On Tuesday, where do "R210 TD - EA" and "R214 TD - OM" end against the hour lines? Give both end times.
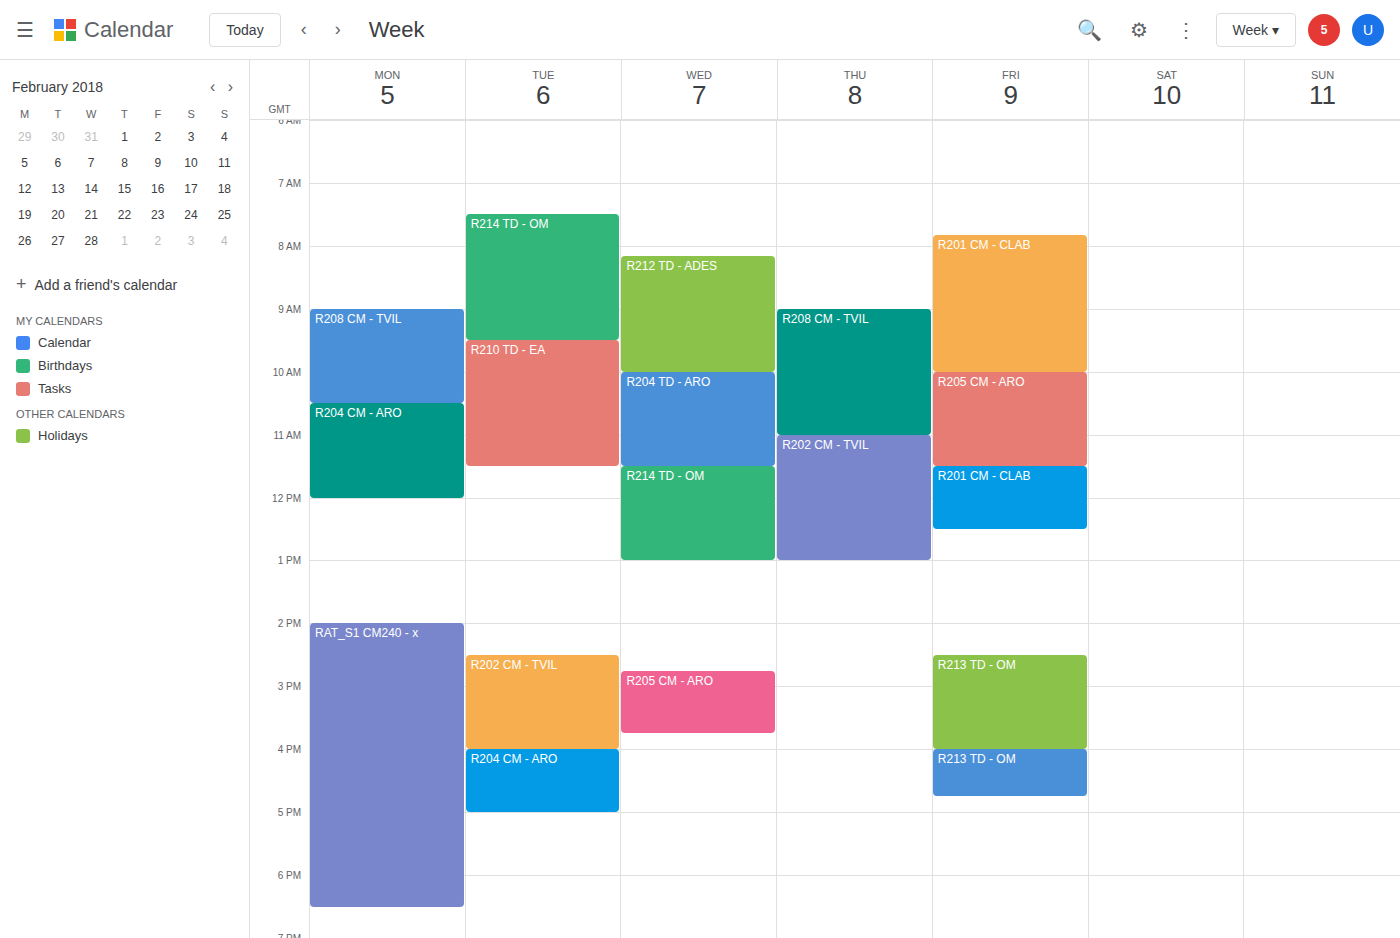
"R210 TD - EA": 11:30 AM, halfway between the 11 AM and 12 PM lines. "R214 TD - OM": 9:30 AM, halfway between the 9 AM and 10 AM lines.